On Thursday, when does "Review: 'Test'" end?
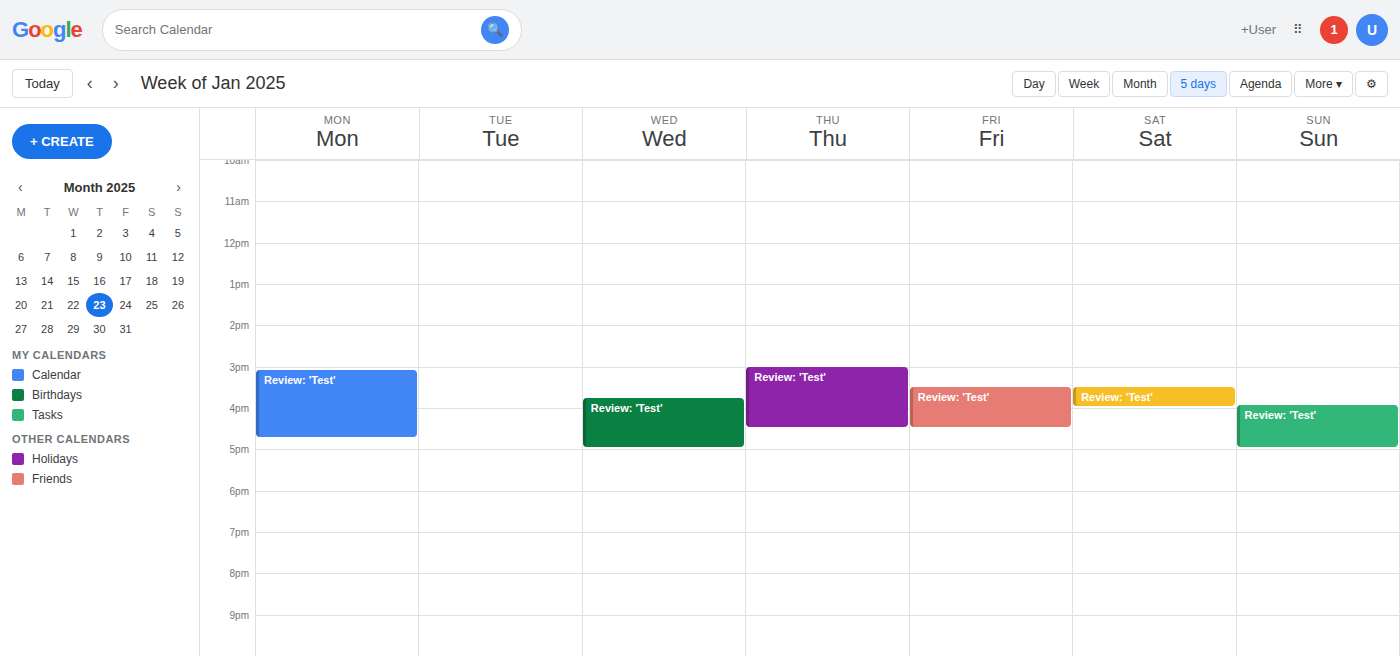
4:30 PM